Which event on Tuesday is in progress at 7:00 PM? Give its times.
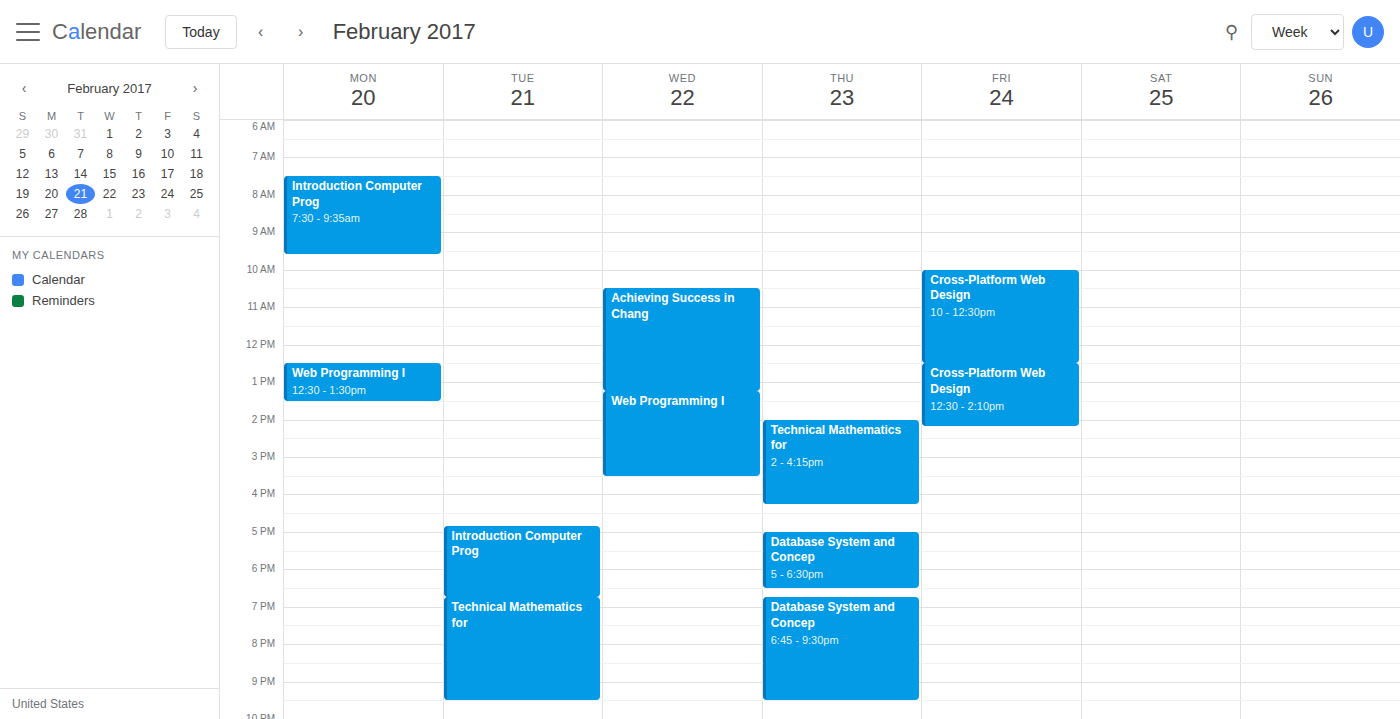
"Technical Mathematics for", 6:45 PM to 9:30 PM